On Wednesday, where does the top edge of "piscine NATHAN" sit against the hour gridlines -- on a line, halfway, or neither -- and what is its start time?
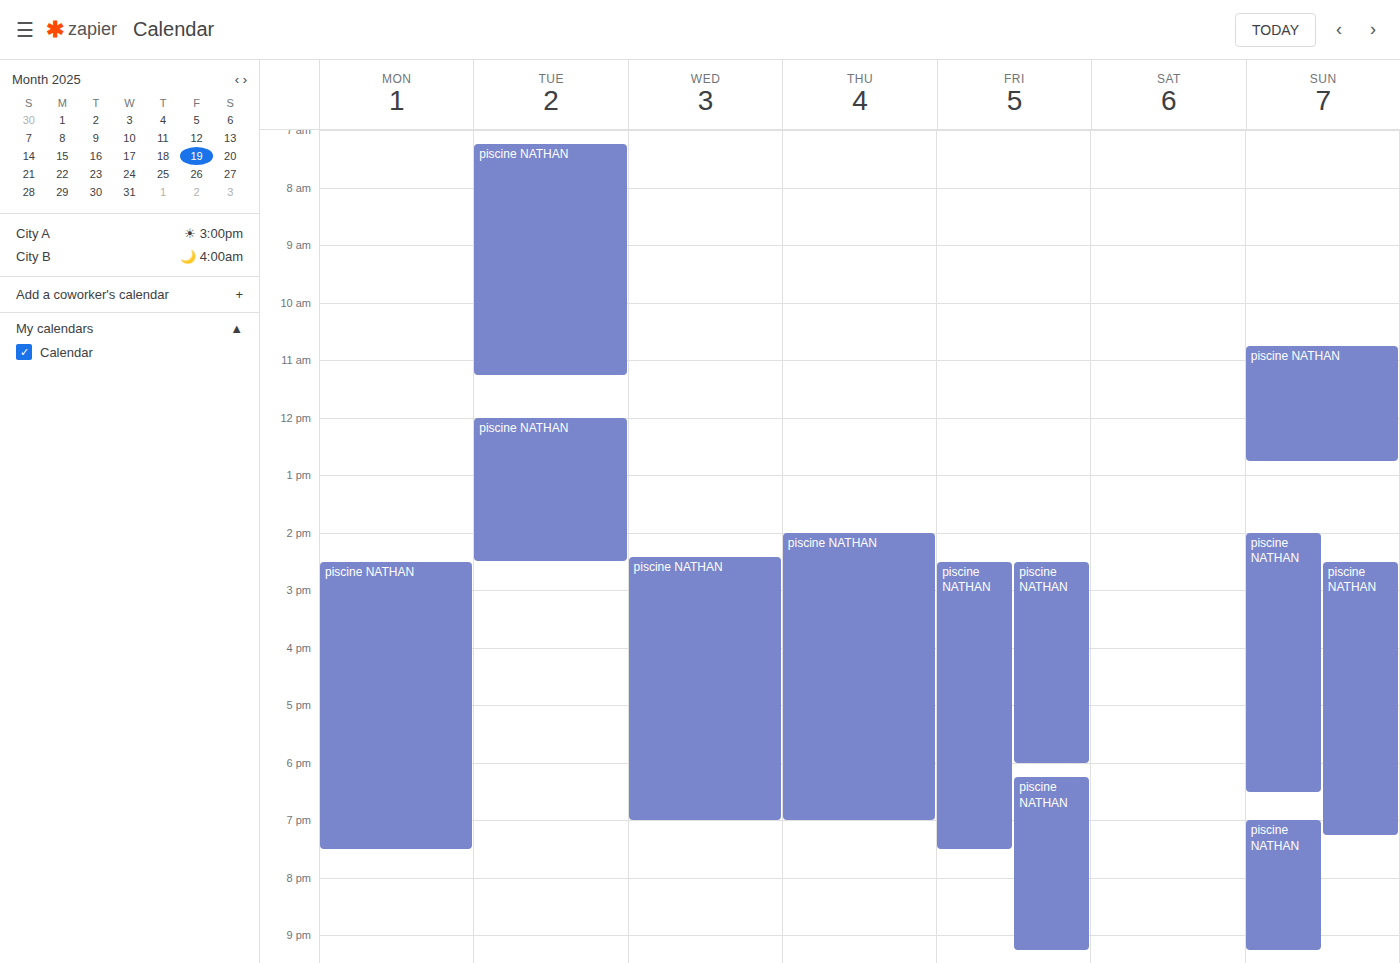
14:25 -- neither: 25 minutes below the 14:00 line and 35 minutes above the 15:00 line.